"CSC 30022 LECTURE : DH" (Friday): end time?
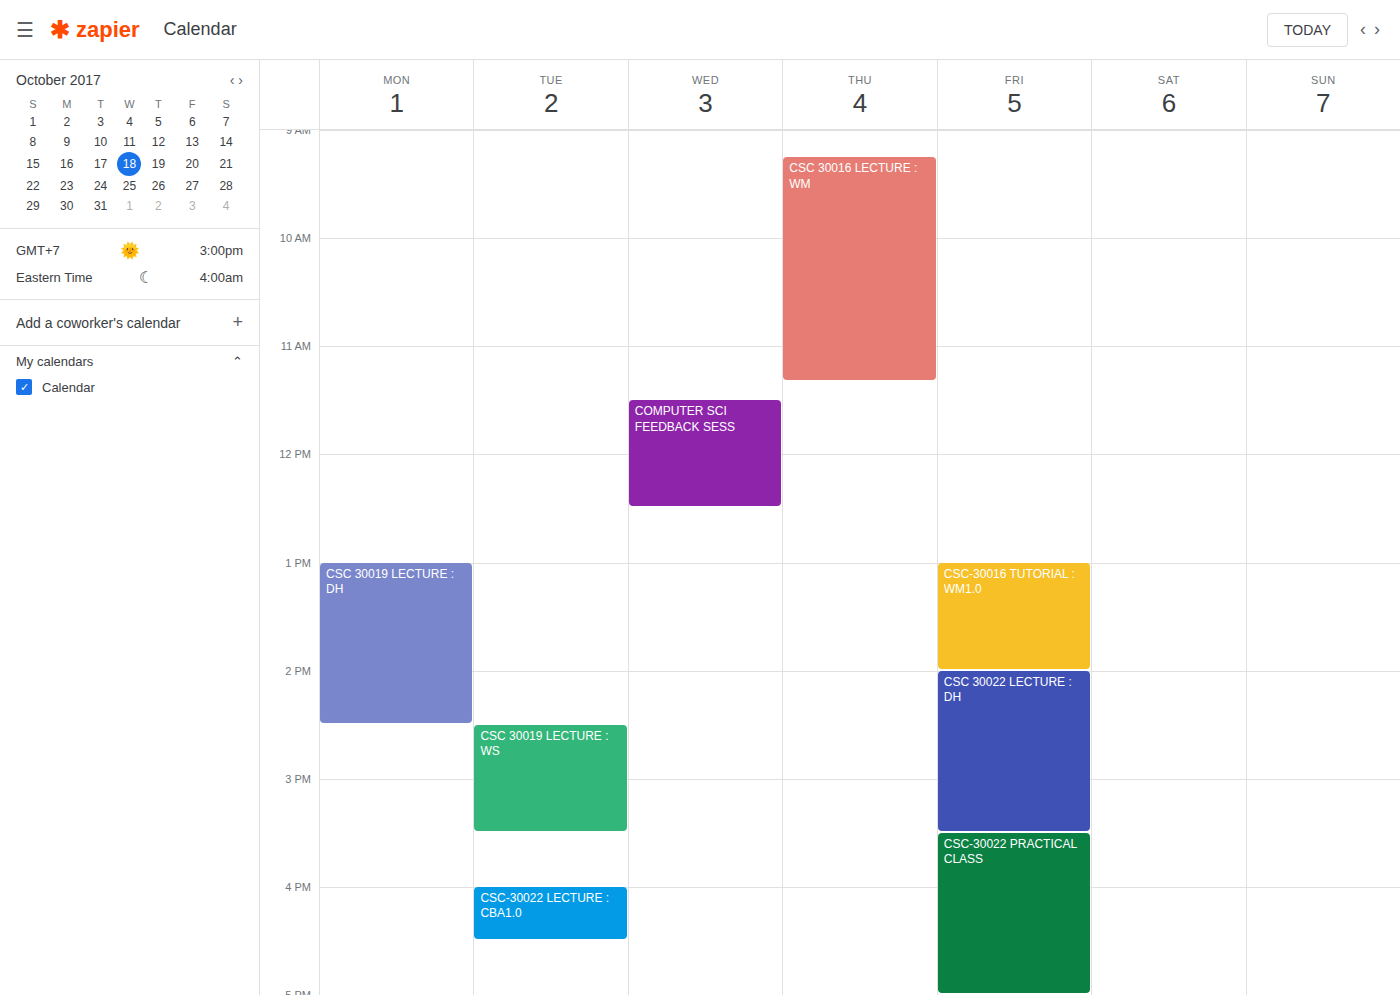
3:30 PM